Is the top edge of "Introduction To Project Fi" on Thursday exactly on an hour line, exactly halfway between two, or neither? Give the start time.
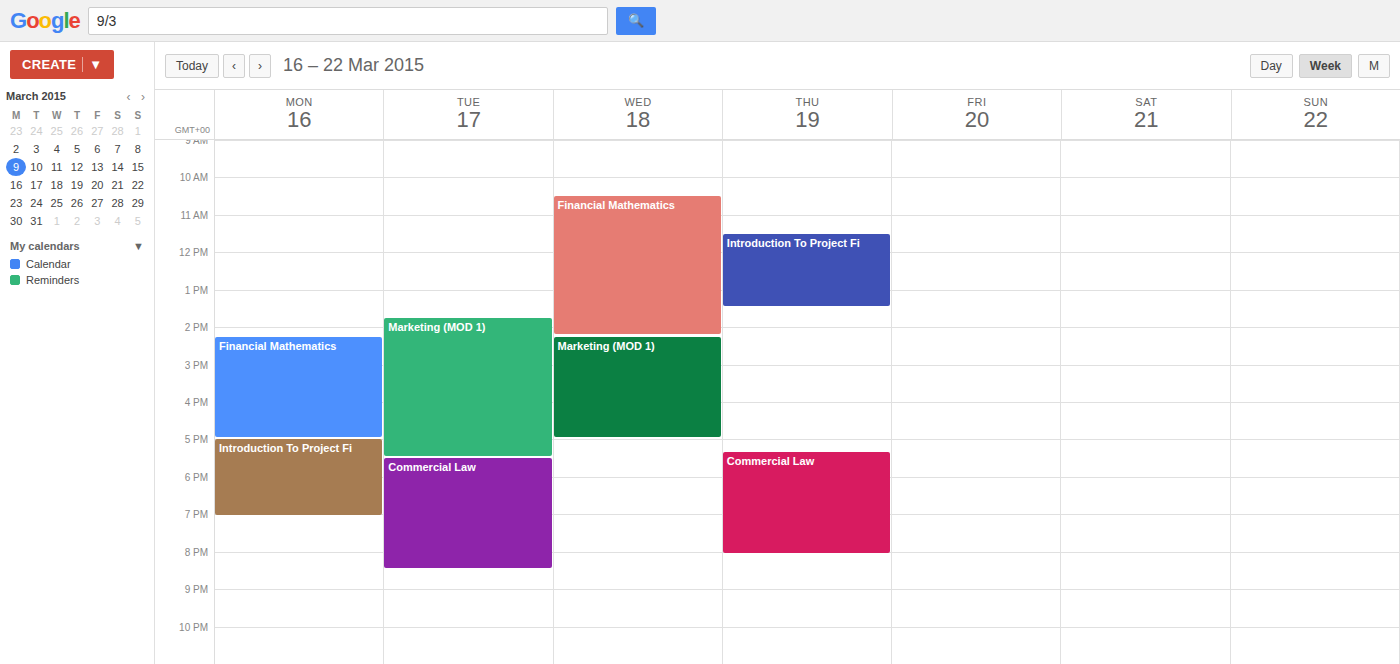
11:30 AM -- halfway between the 11 AM and 12 PM lines.